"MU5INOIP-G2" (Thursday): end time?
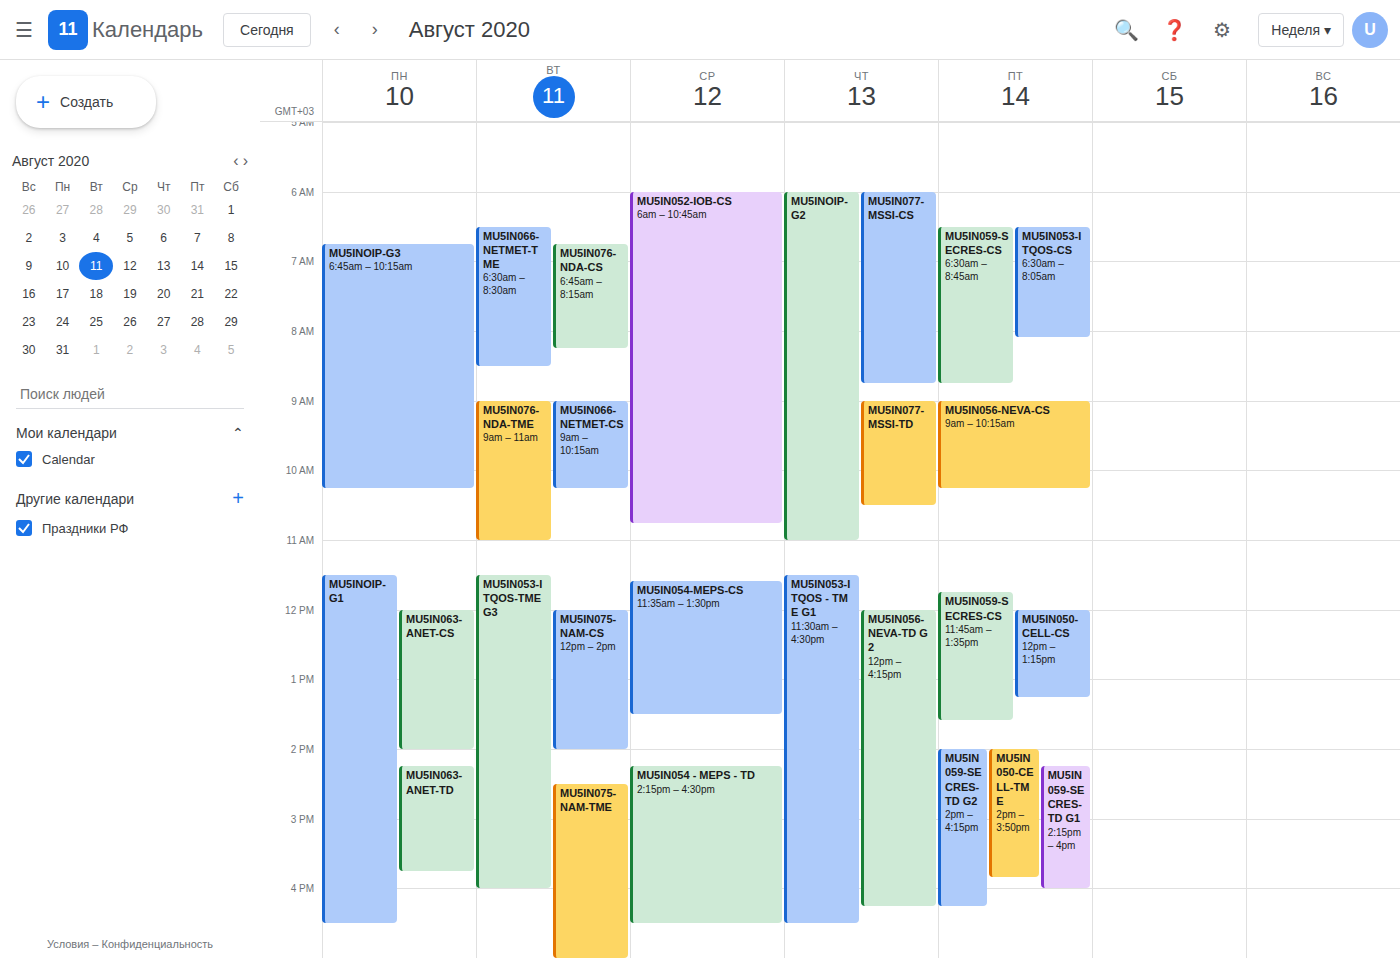
11:00 AM